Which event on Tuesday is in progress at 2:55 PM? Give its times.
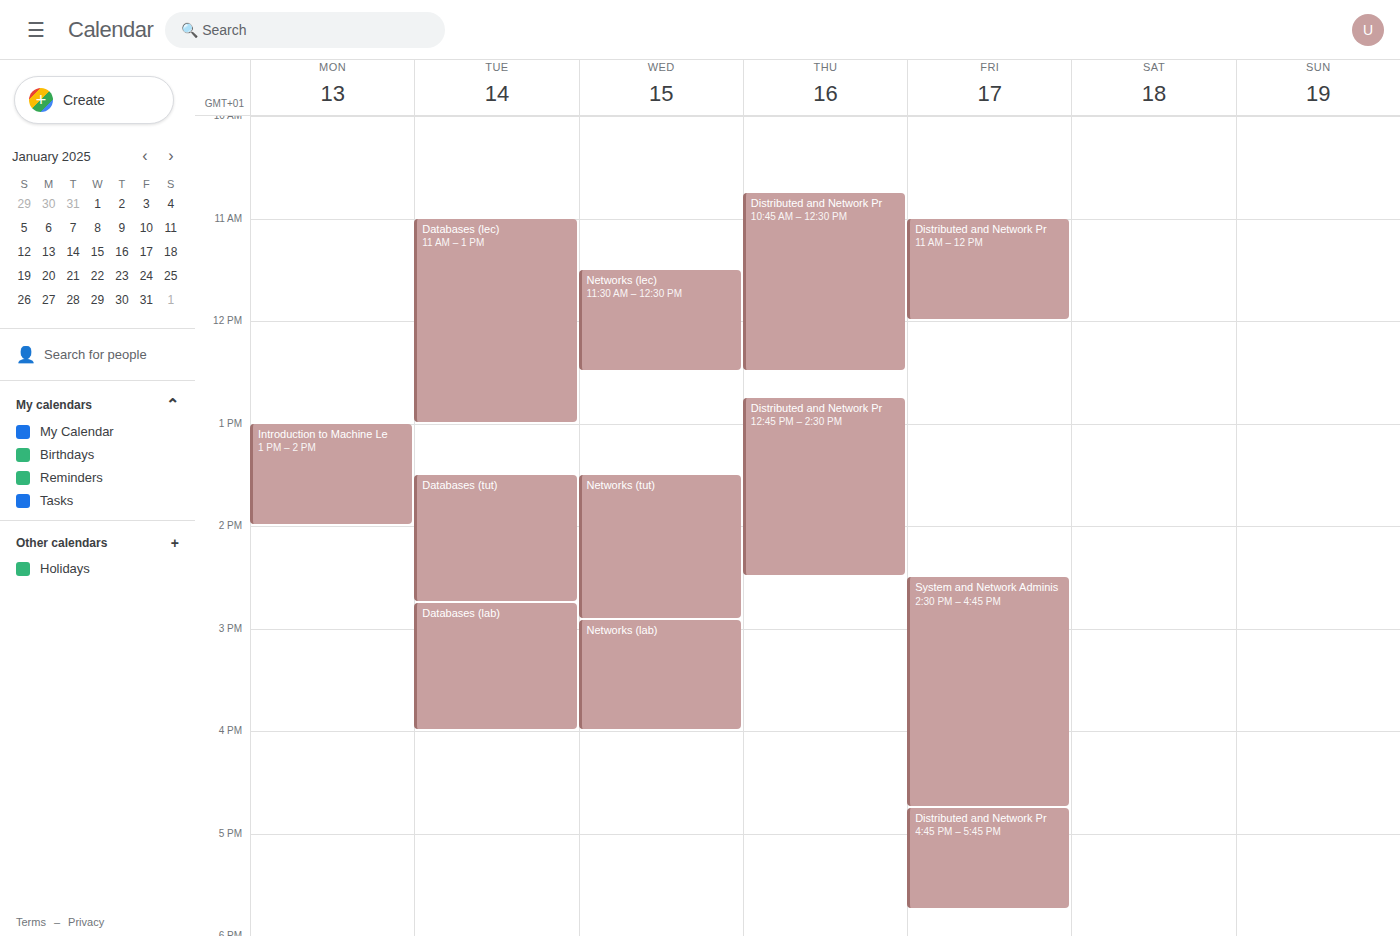
"Databases (lab)", 2:45 PM to 4:00 PM